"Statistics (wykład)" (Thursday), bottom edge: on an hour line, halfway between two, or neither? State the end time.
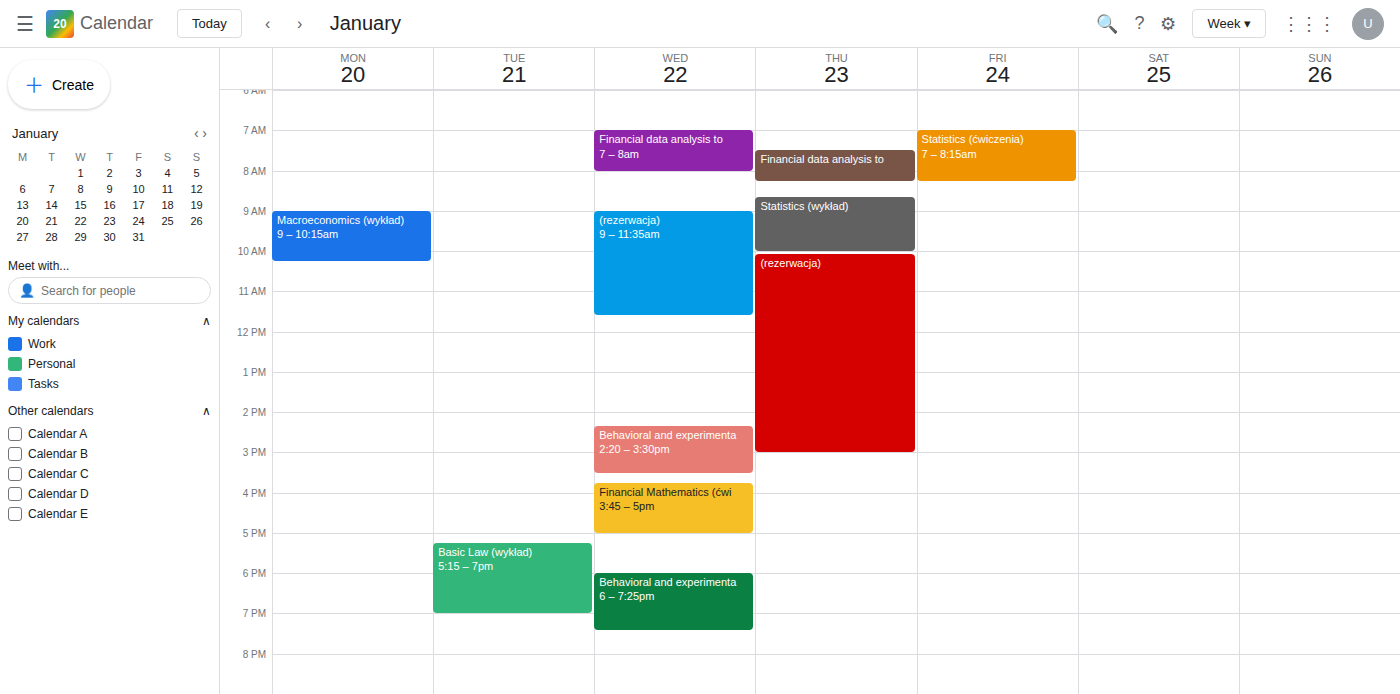
10:00 AM -- exactly on the 10 AM line.